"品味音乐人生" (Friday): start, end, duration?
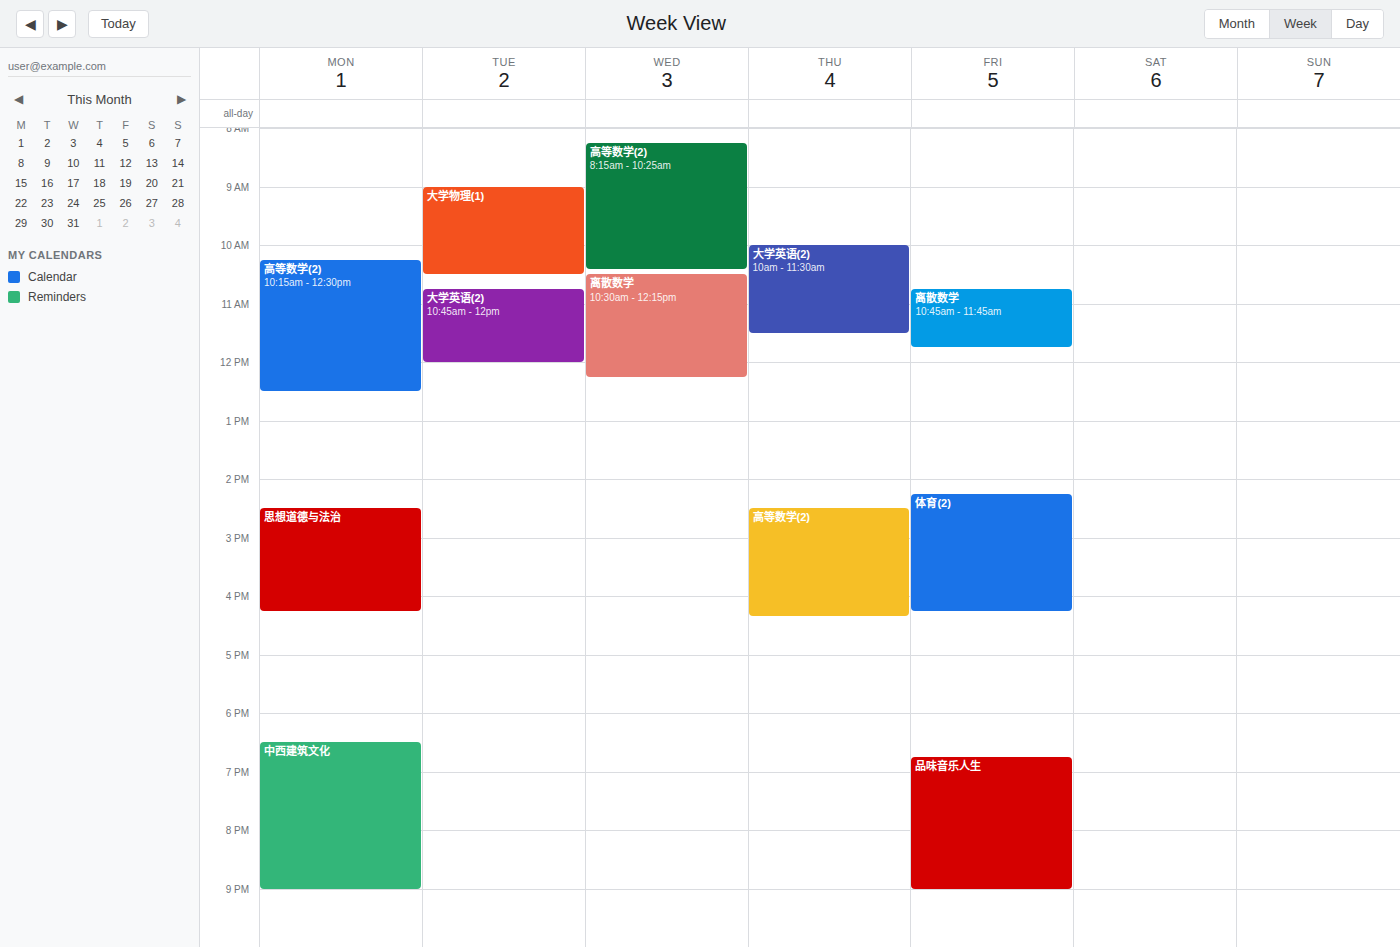
18:45 to 21:00, 2 hours 15 minutes